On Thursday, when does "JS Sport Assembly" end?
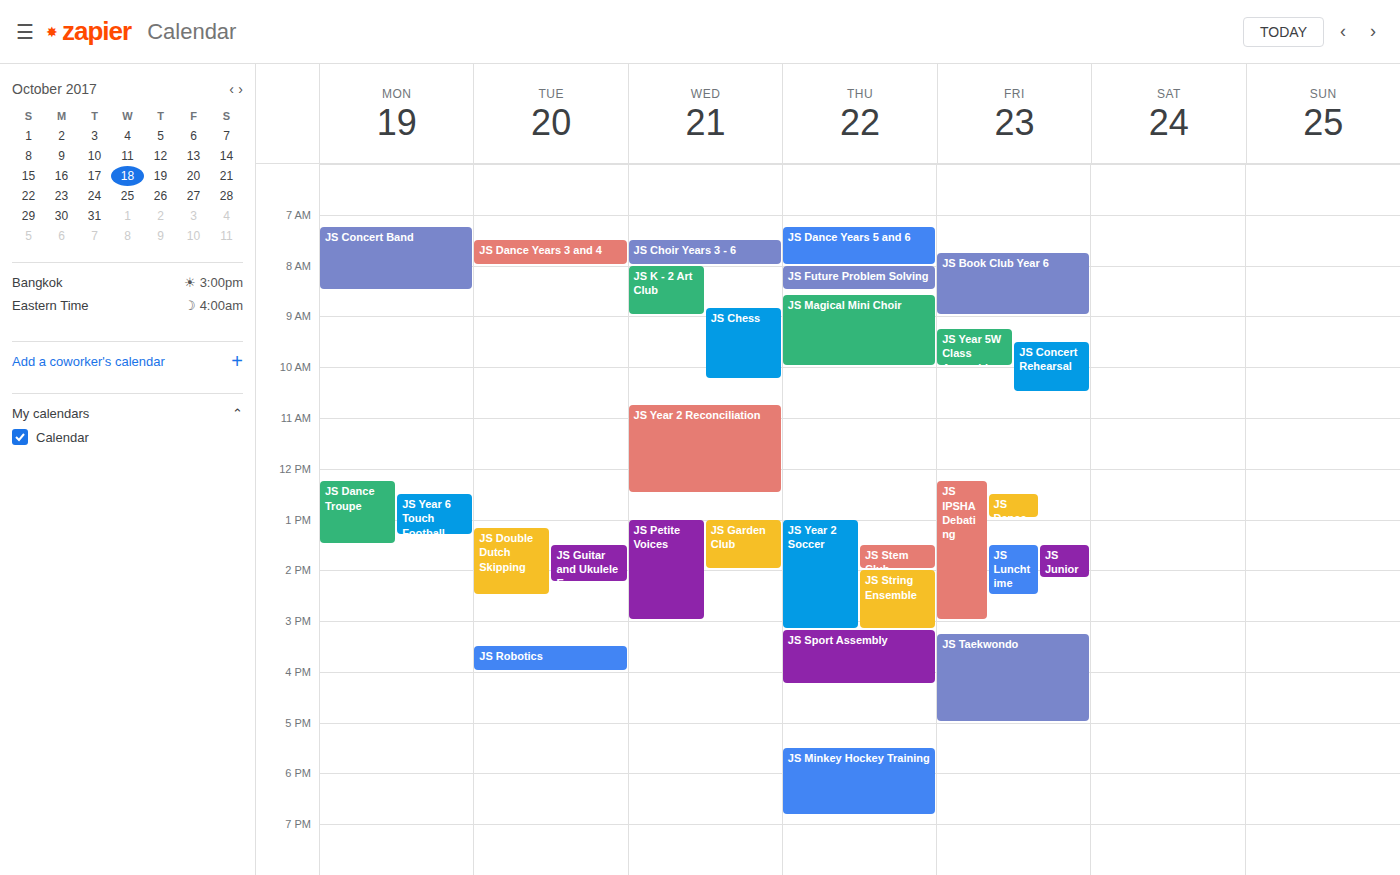
4:15 PM